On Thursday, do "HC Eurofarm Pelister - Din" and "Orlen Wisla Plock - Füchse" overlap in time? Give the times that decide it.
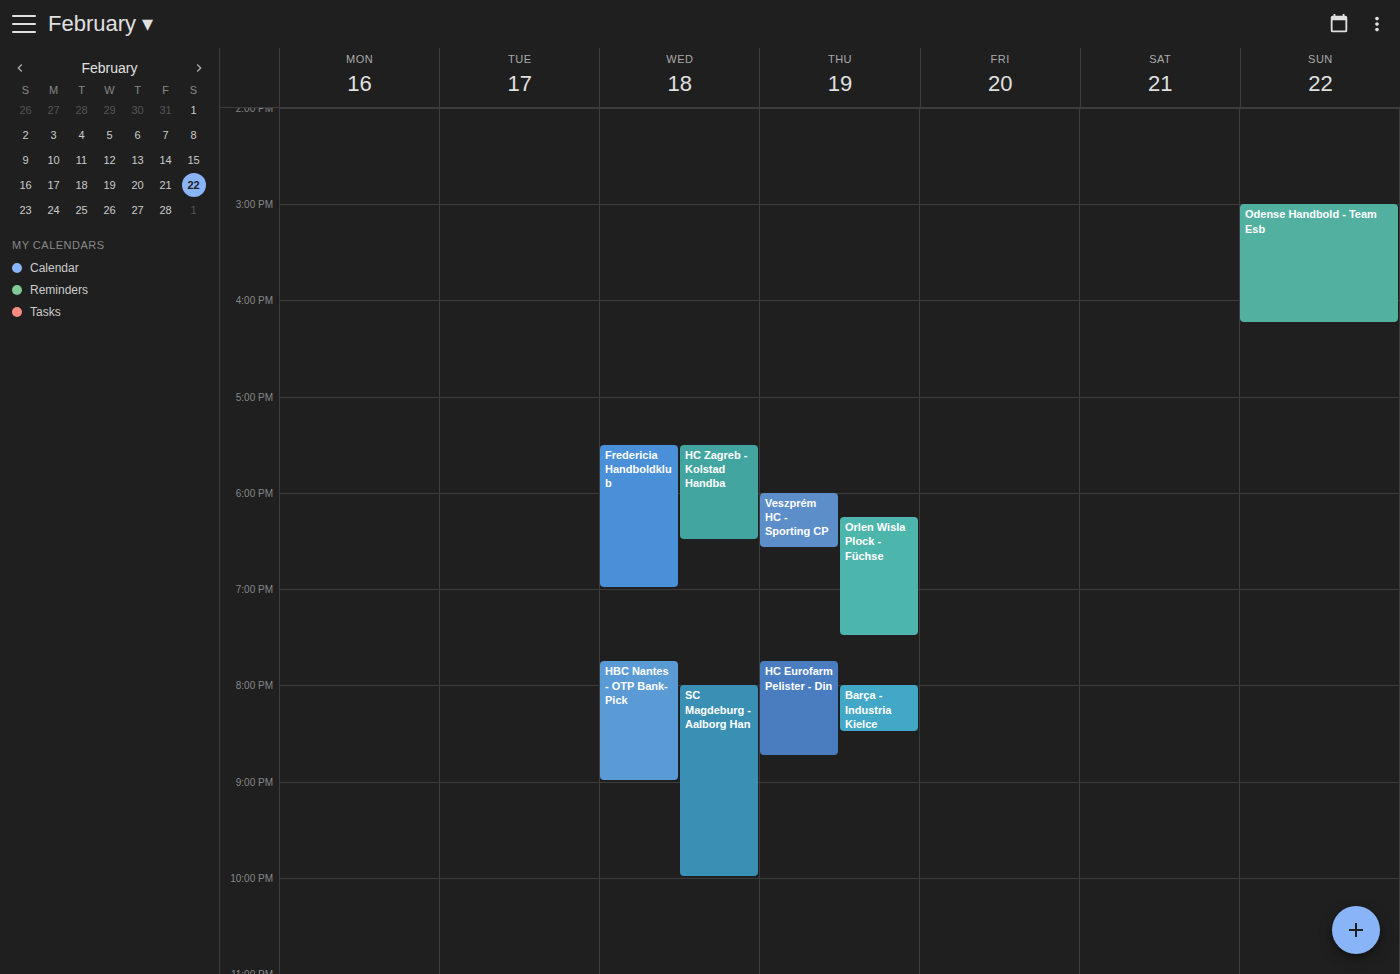
"Orlen Wisla Plock - Füchse" ends at 7:30 PM and "HC Eurofarm Pelister - Din" starts at 7:45 PM -- no overlap.